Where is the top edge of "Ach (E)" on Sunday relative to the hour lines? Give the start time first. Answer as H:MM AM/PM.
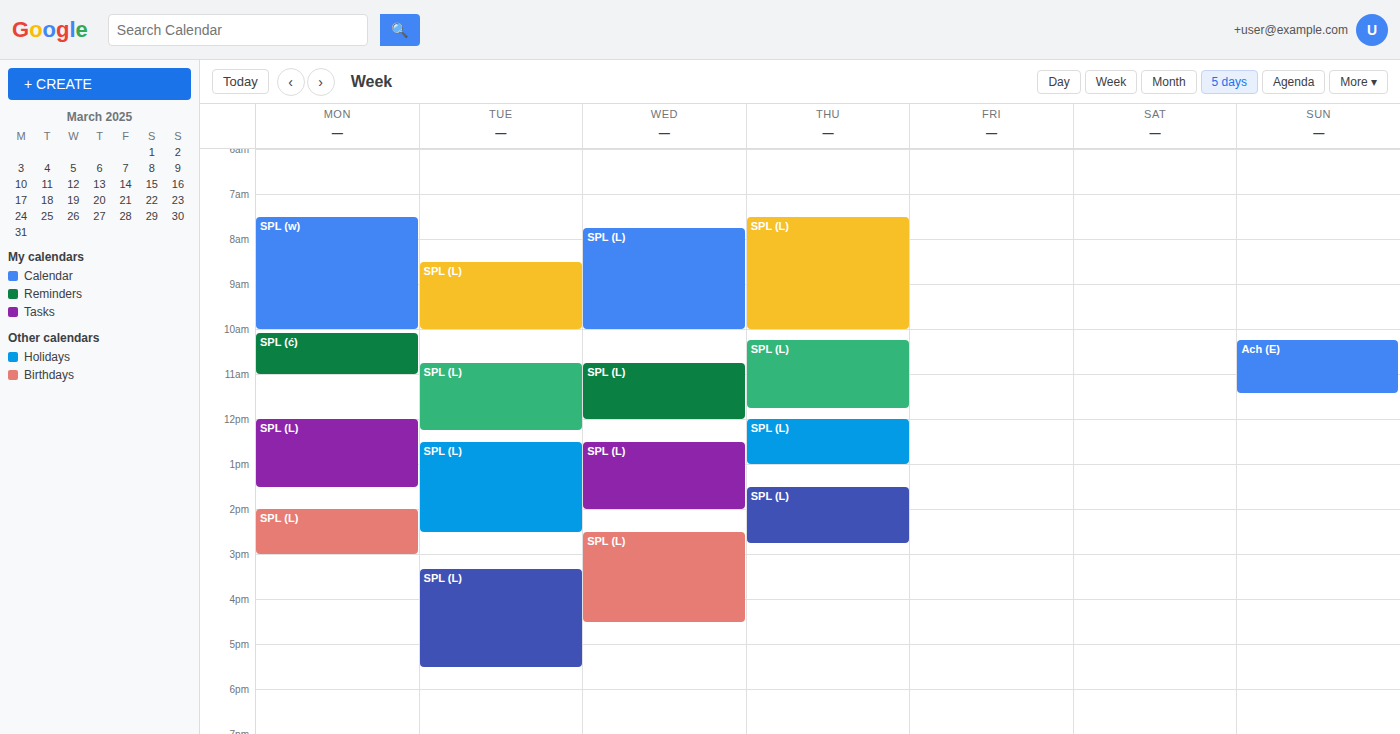
10:15 AM -- neither: a quarter of the way from the 10 AM line to the 11 AM line.